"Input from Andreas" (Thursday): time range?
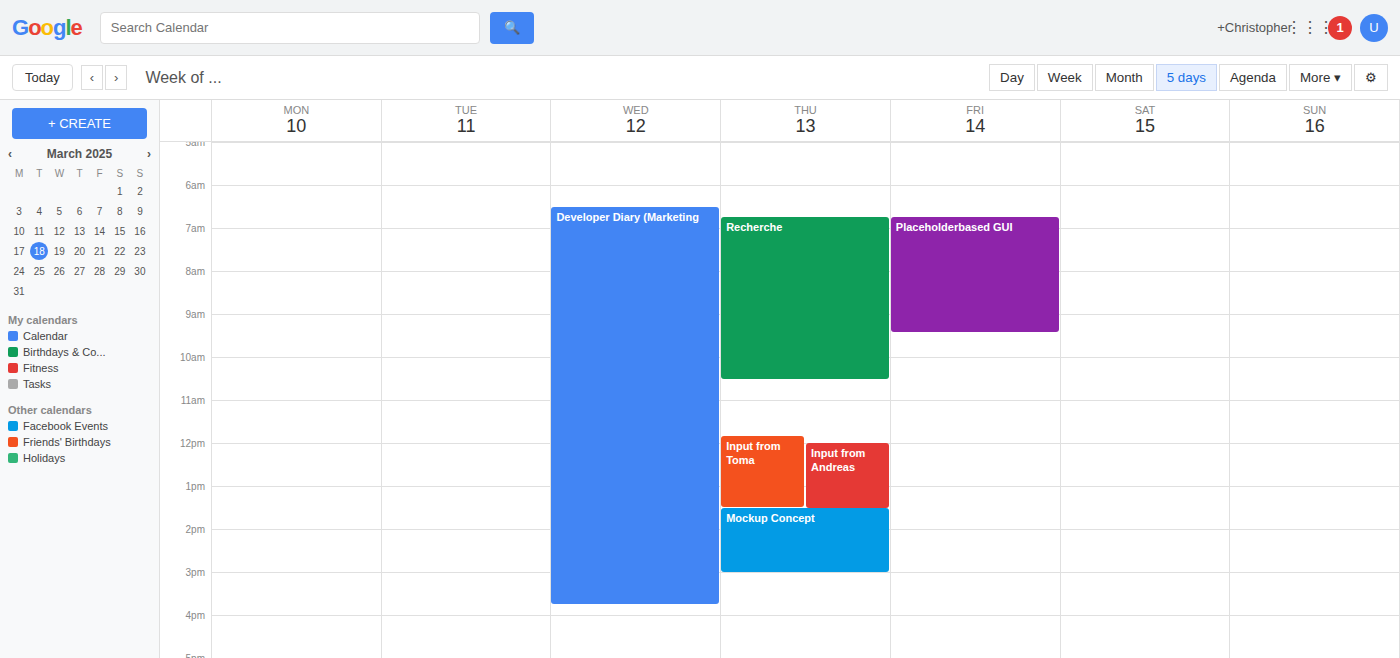
12:00 PM to 1:30 PM